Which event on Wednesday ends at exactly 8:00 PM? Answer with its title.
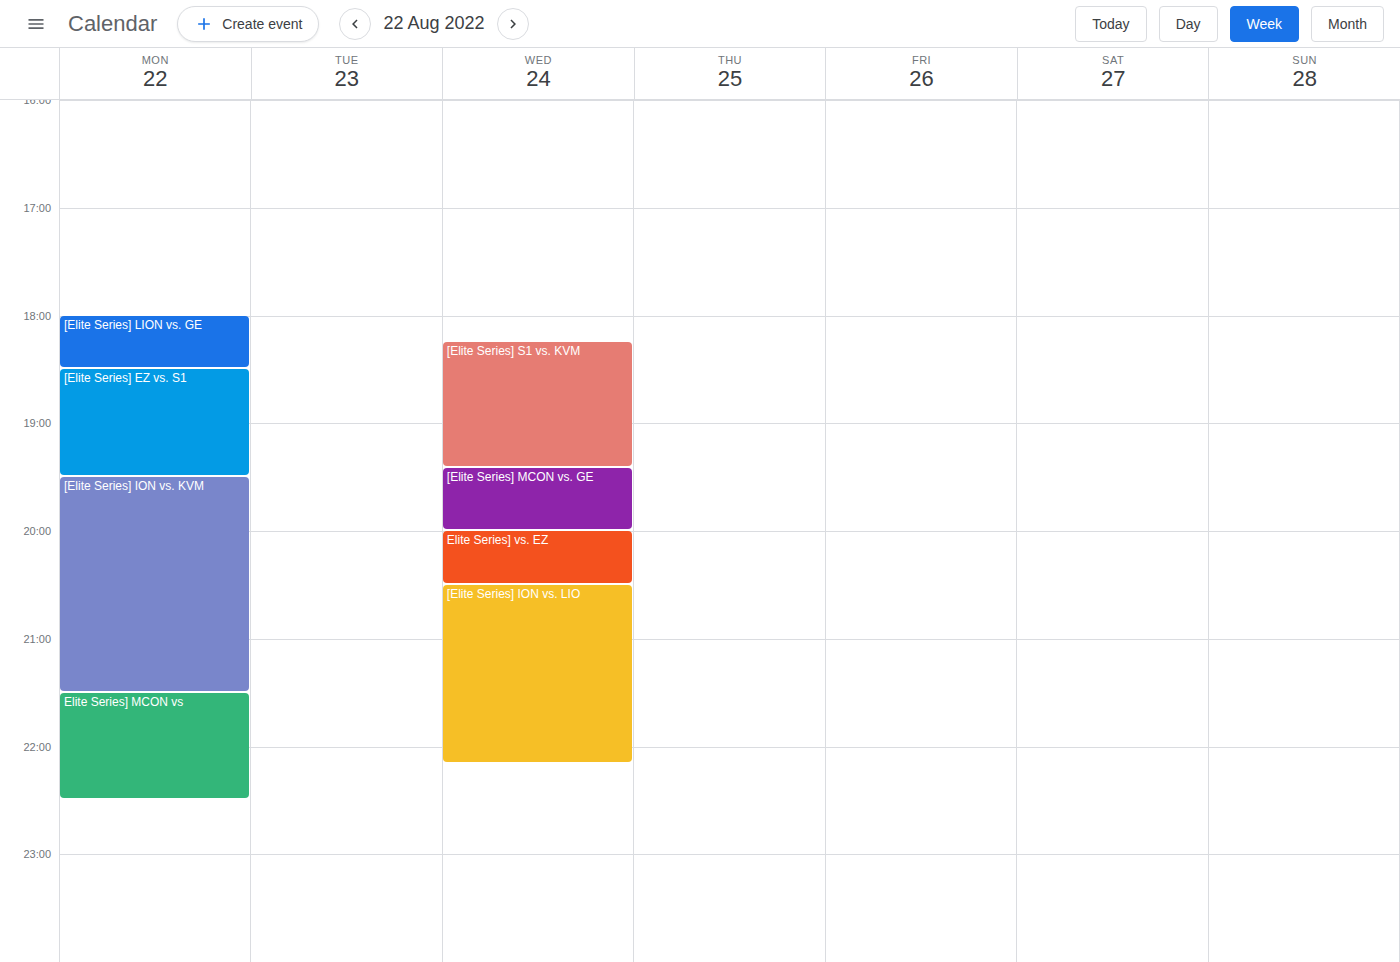
"[Elite Series] MCON vs. GE"